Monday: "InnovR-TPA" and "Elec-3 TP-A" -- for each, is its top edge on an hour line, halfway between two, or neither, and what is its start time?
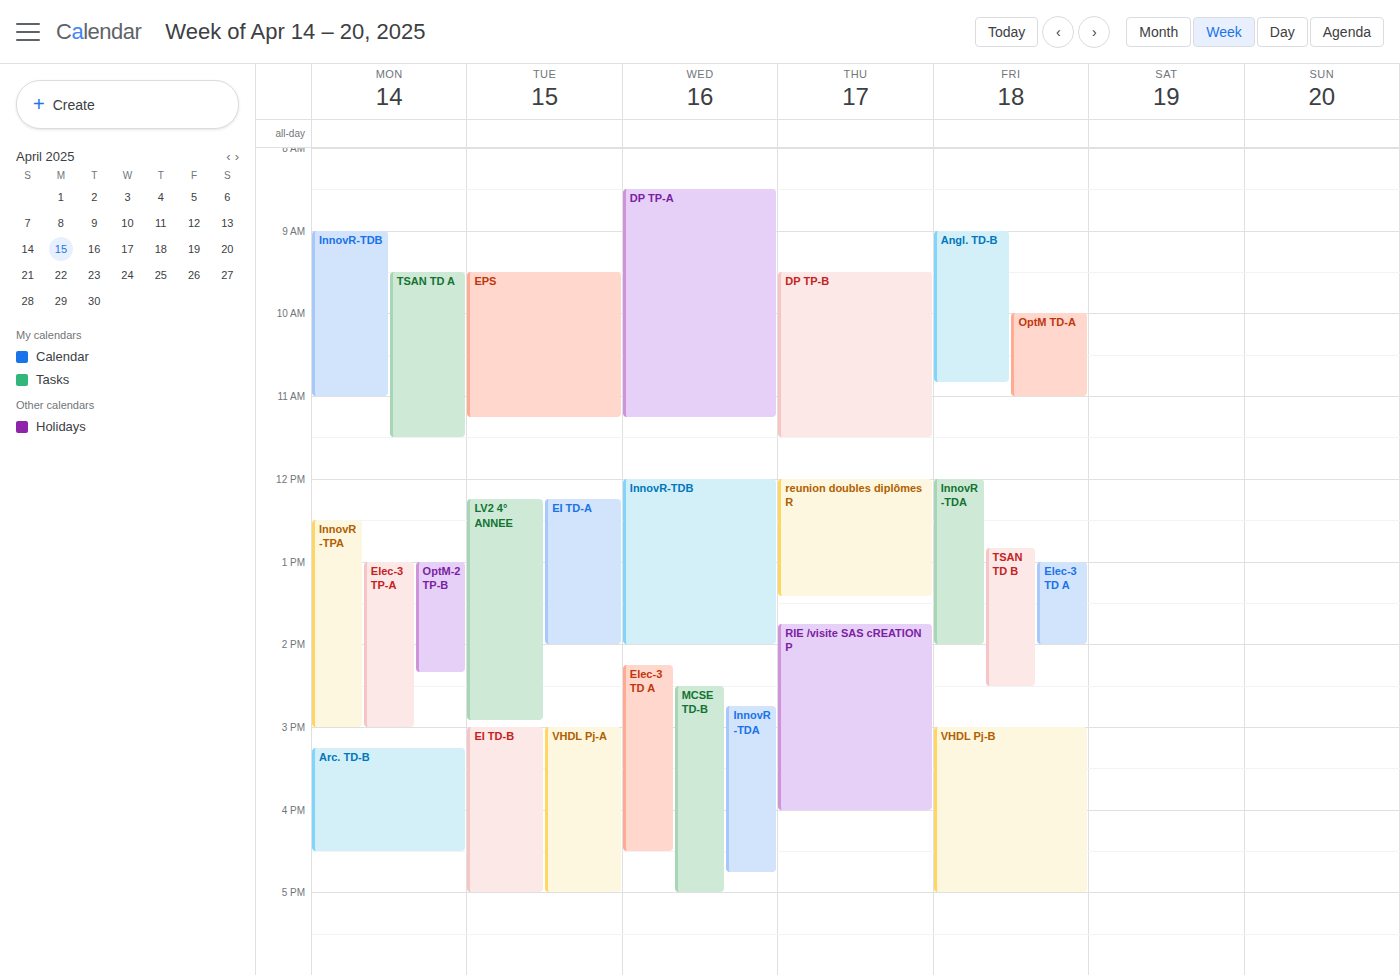
"InnovR-TPA": 12:30 PM, halfway between the 12 PM and 1 PM lines. "Elec-3 TP-A": 1:00 PM, exactly on the 1 PM line.